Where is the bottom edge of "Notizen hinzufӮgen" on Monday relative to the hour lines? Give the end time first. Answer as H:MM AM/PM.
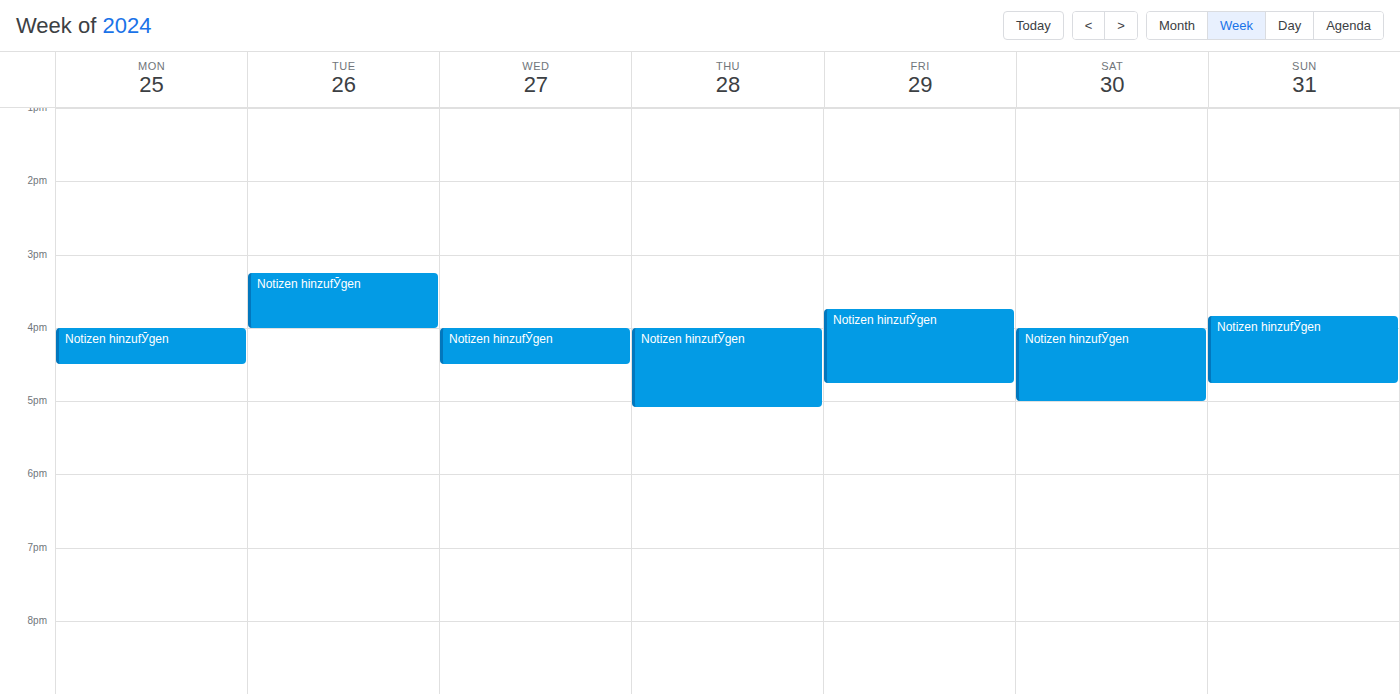
4:30 PM -- halfway between the 4 PM and 5 PM lines.